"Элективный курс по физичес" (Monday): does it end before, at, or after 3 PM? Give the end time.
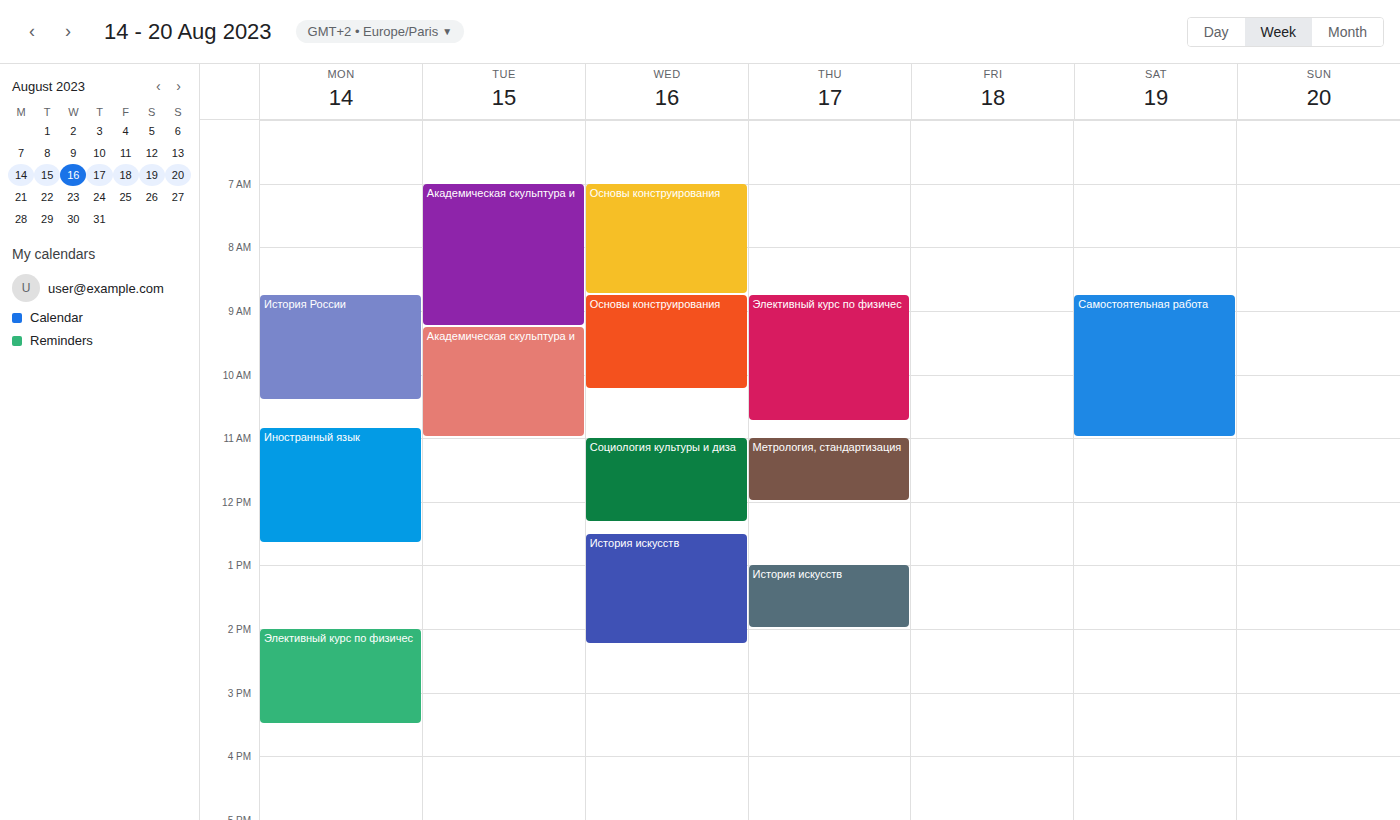
3:30 PM -- after 3 PM, 30 minutes below the 3 PM line.